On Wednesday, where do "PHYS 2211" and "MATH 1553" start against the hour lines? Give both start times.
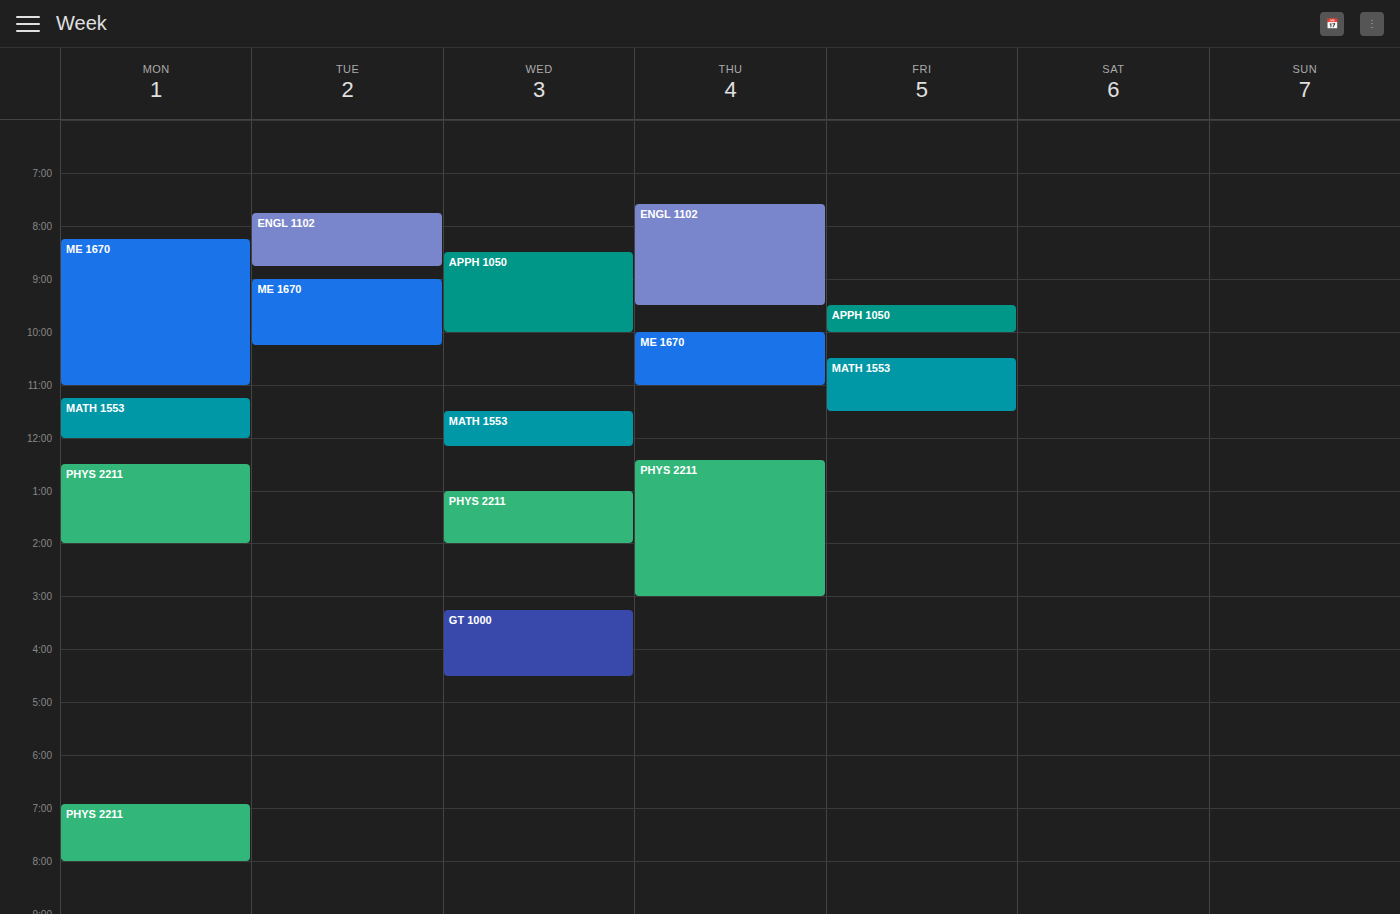
"PHYS 2211": 1:00 PM, exactly on the 1 PM line. "MATH 1553": 11:30 AM, halfway between the 11 AM and 12 PM lines.